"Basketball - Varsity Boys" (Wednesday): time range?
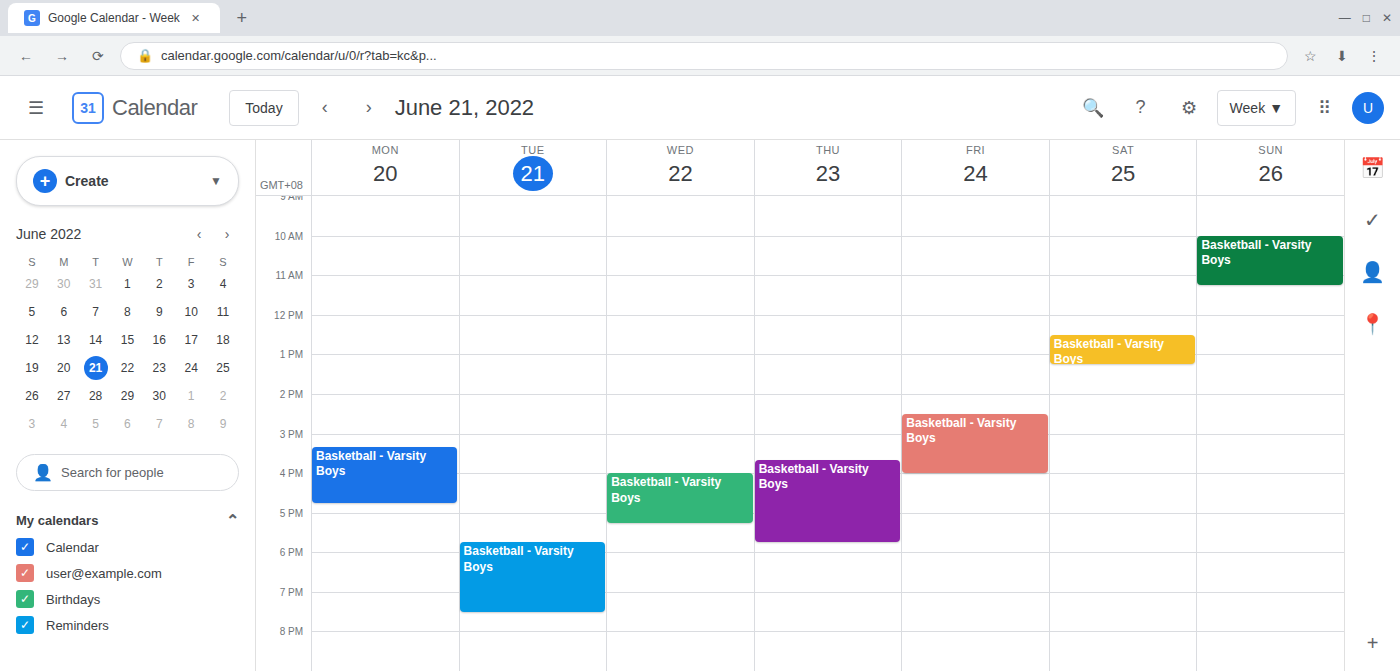
4:00 PM to 5:15 PM